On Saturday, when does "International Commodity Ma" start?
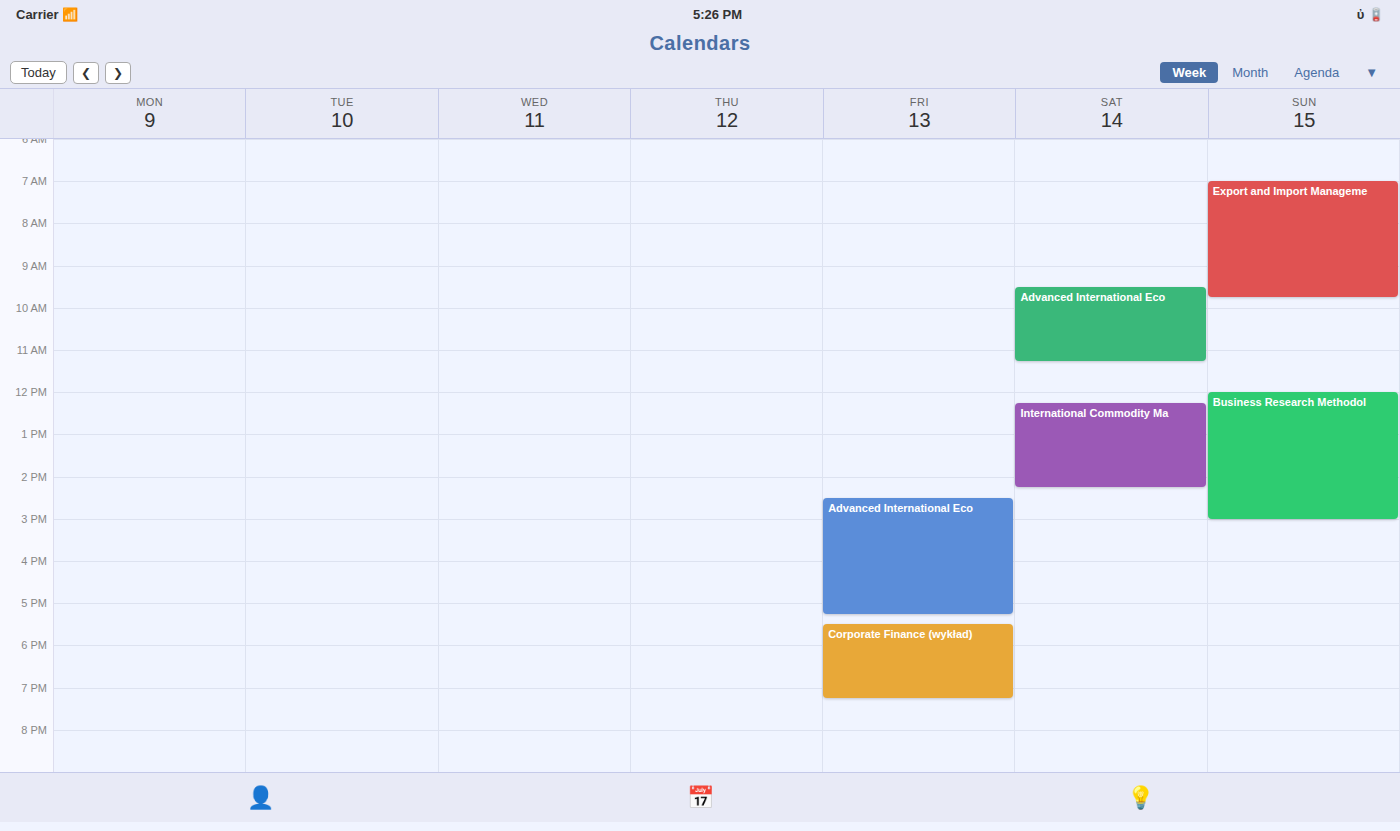
12:15 PM